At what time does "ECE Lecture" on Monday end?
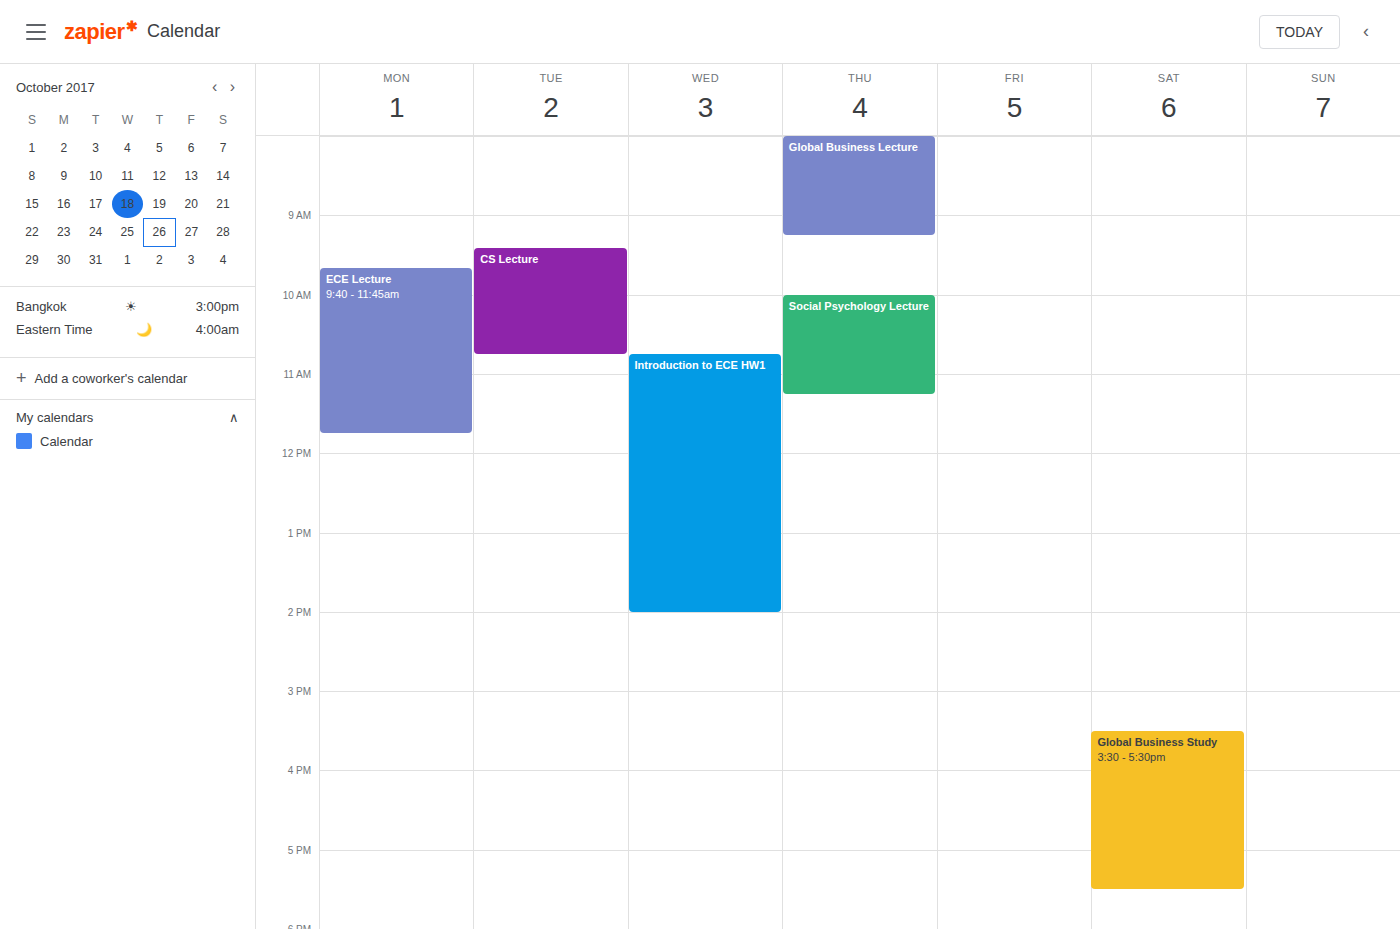
11:45 AM